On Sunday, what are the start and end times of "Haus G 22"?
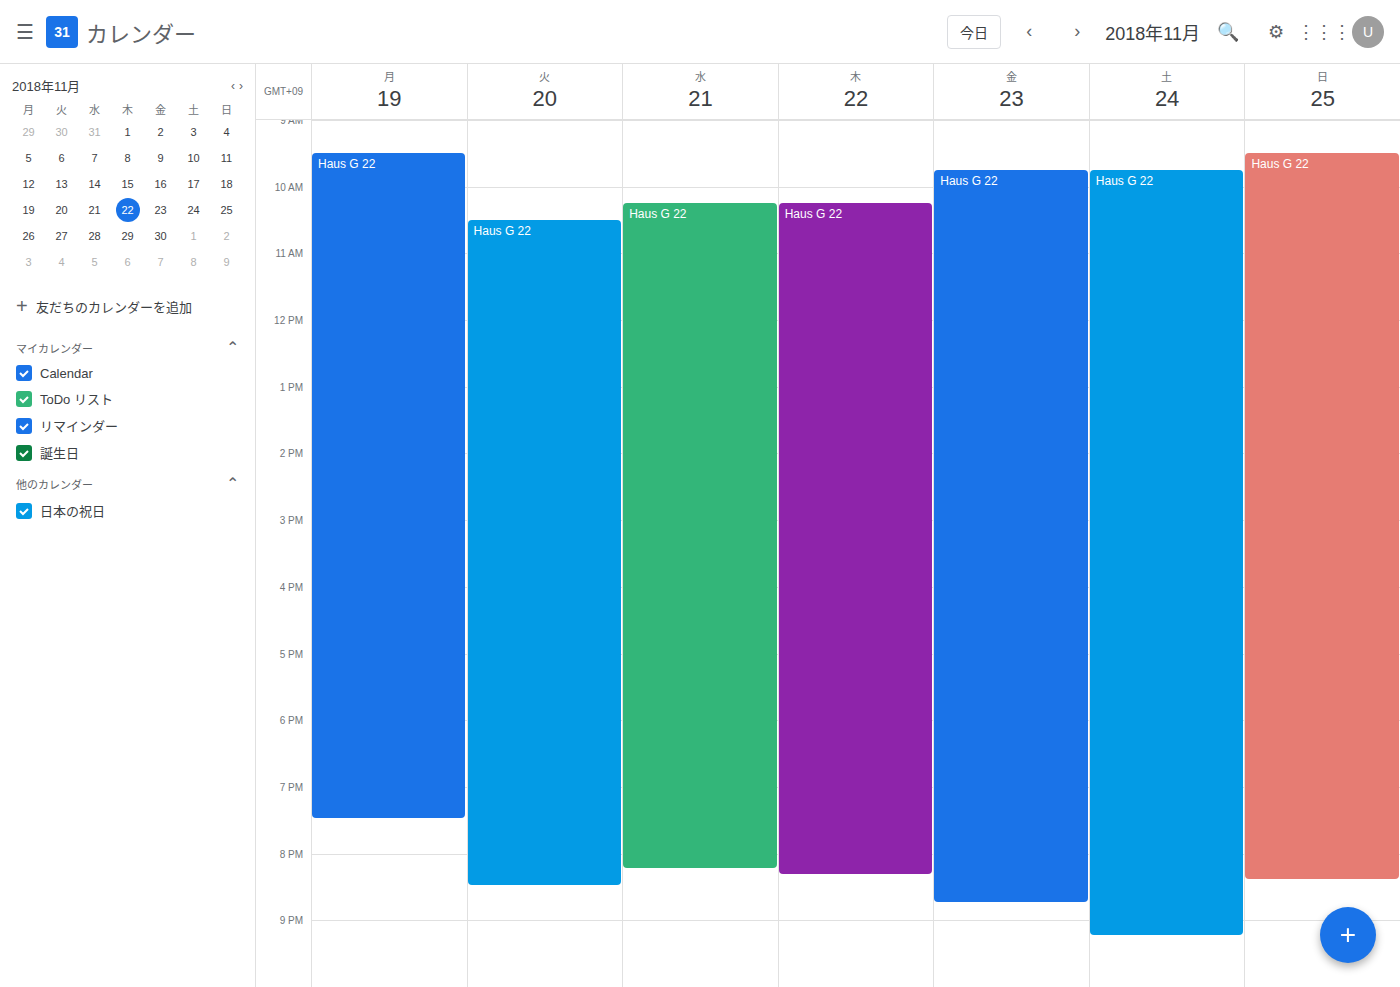
09:30 to 20:25